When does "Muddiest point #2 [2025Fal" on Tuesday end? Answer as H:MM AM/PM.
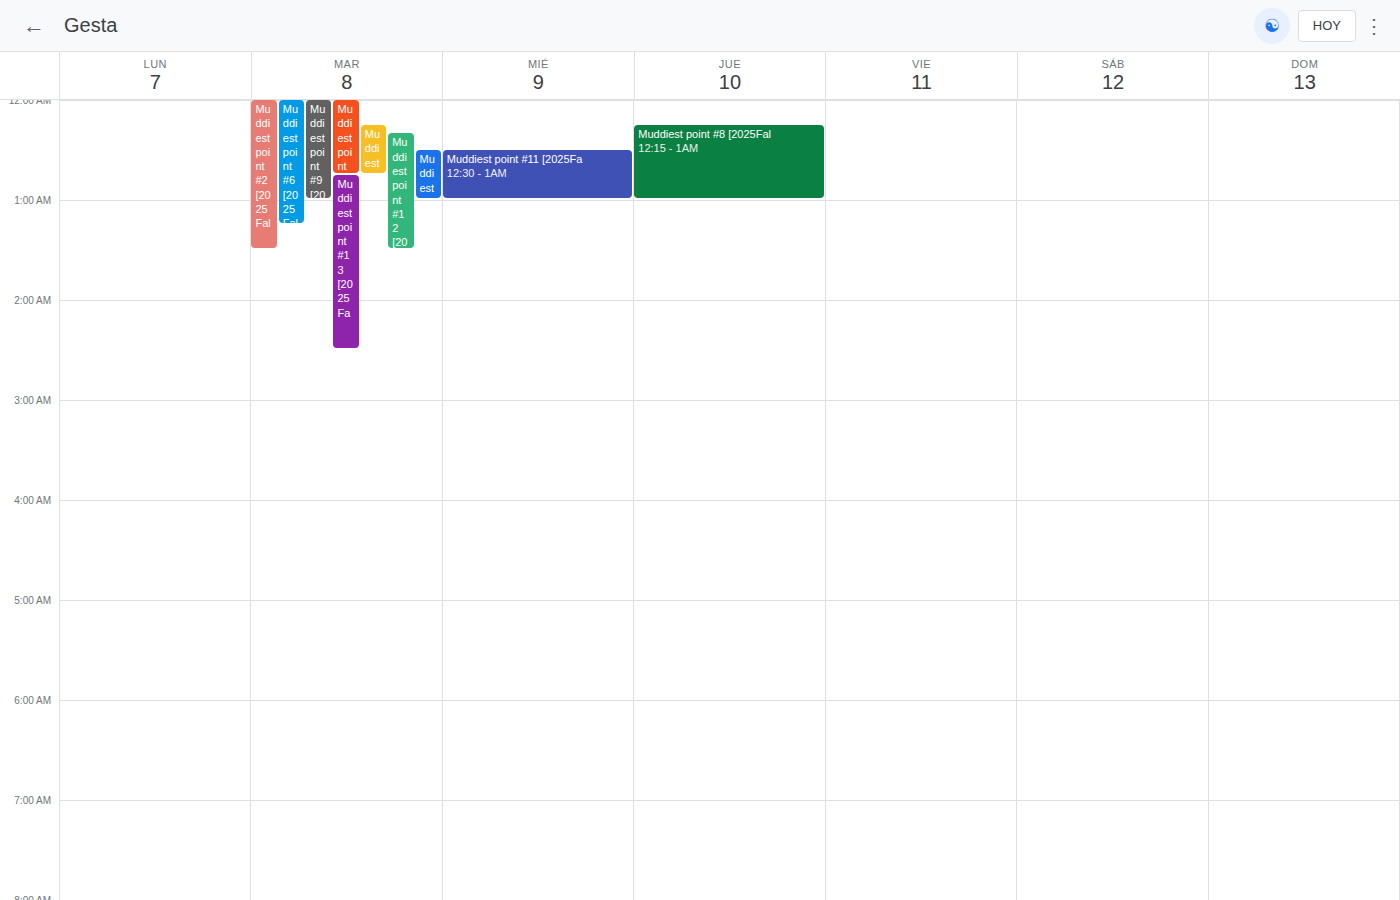
1:30 AM